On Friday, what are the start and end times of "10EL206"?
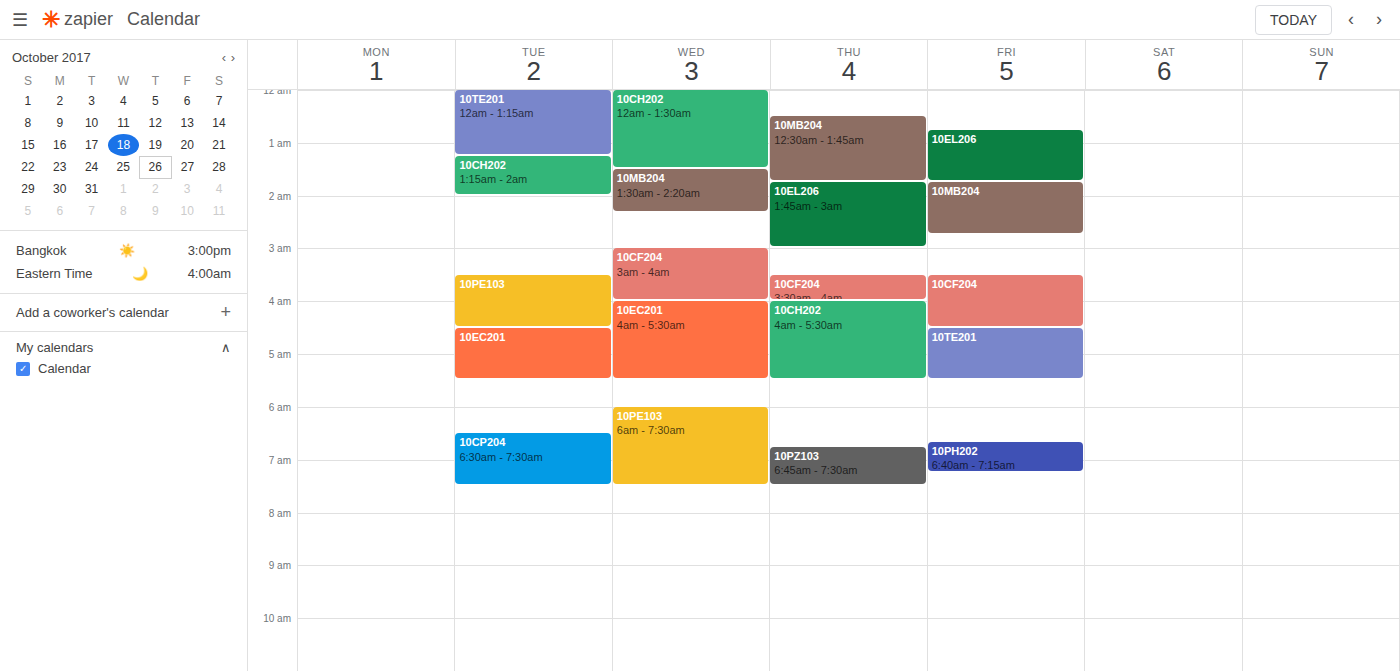
00:45 to 01:45